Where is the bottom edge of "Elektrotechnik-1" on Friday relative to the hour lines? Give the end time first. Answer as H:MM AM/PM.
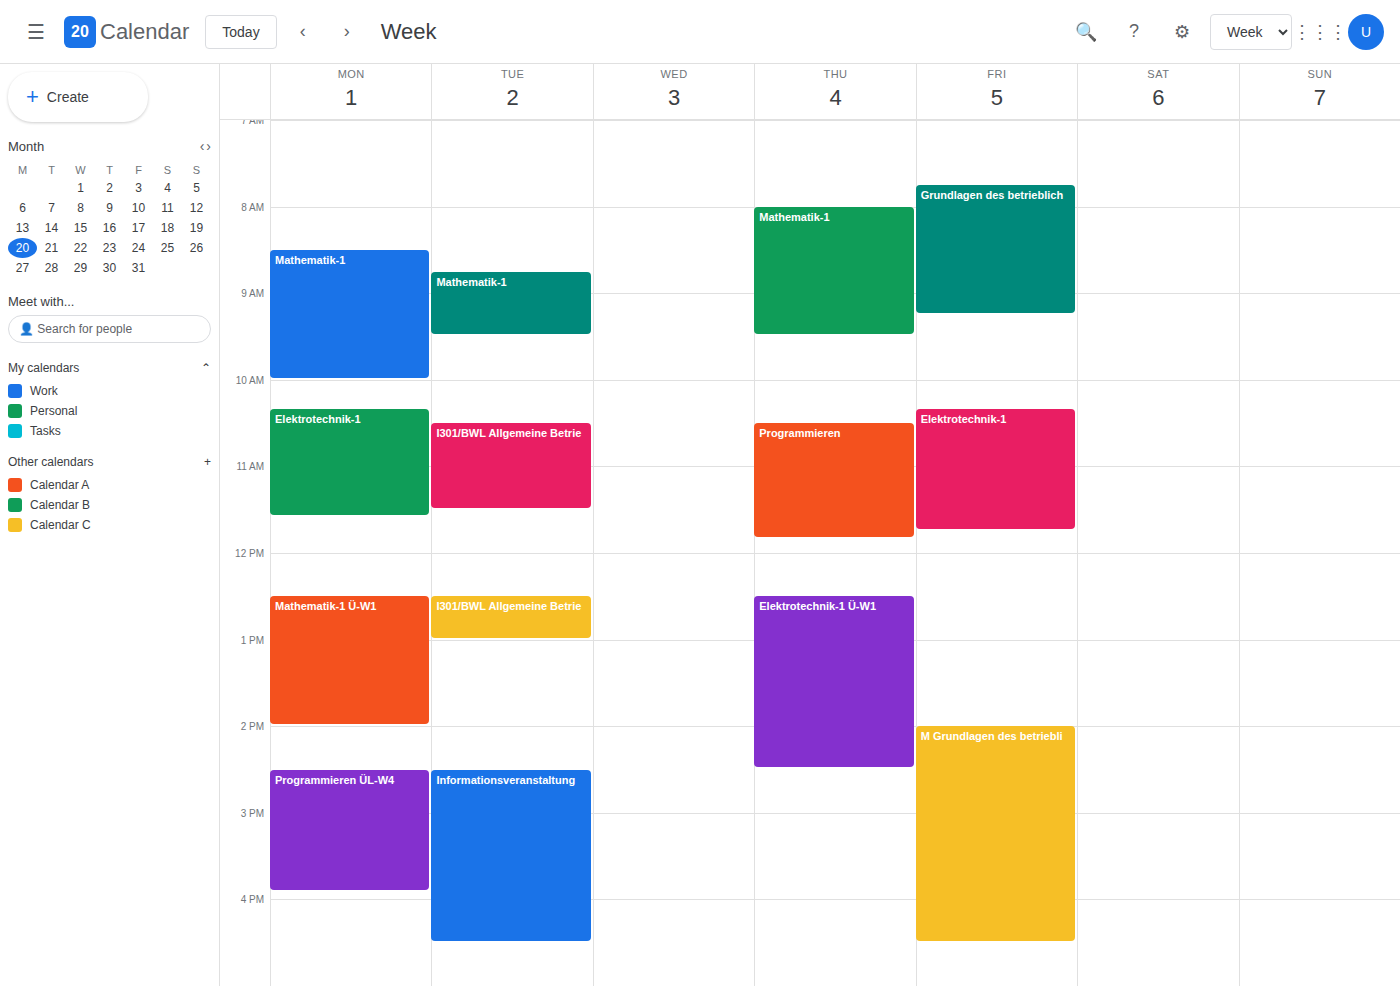
11:45 AM -- neither: three quarters of the way from the 11 AM line to the 12 PM line.